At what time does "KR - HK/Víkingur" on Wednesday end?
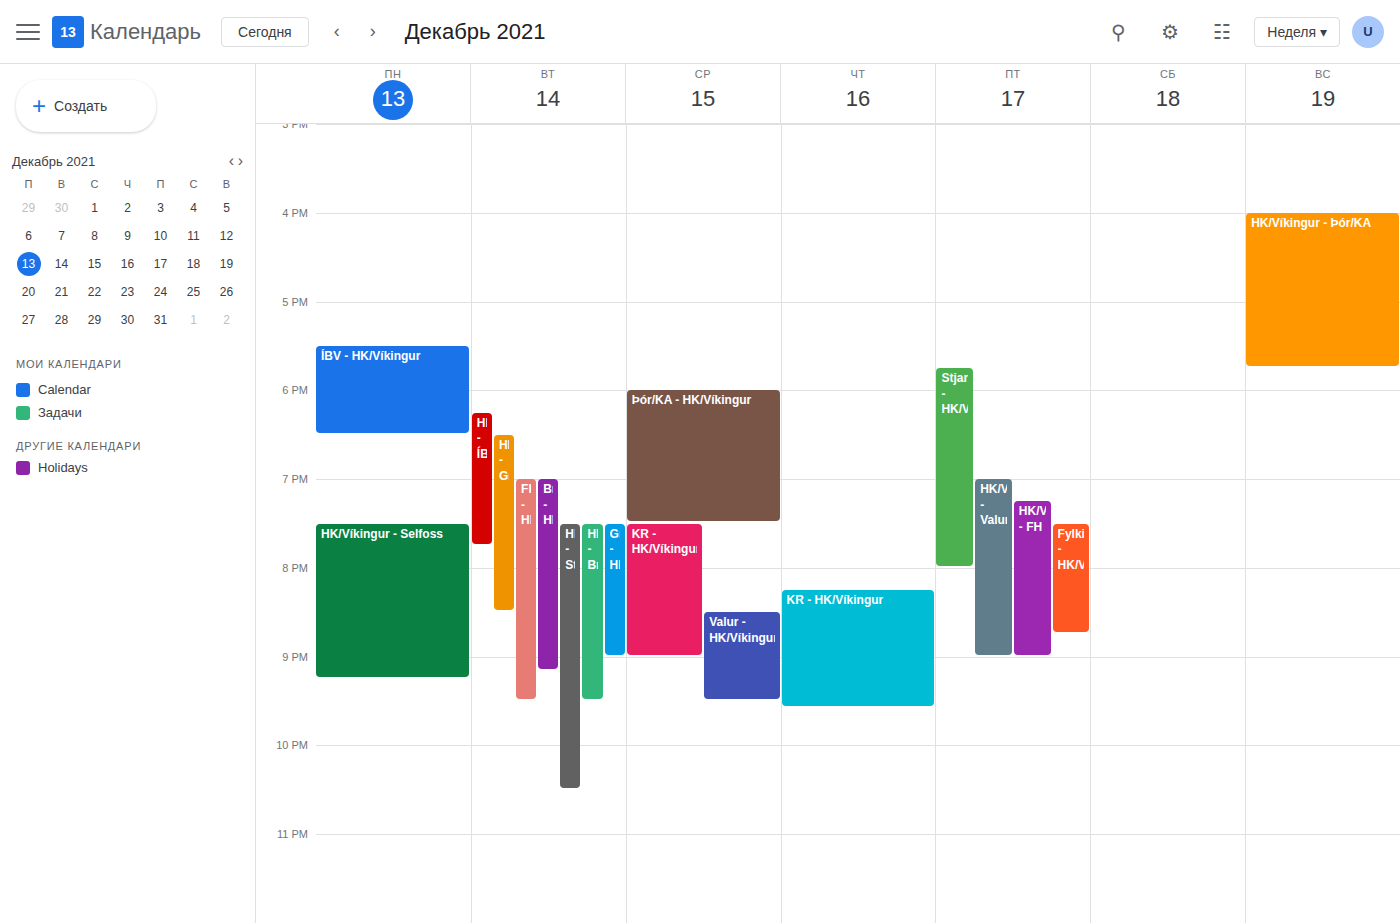
9:00 PM